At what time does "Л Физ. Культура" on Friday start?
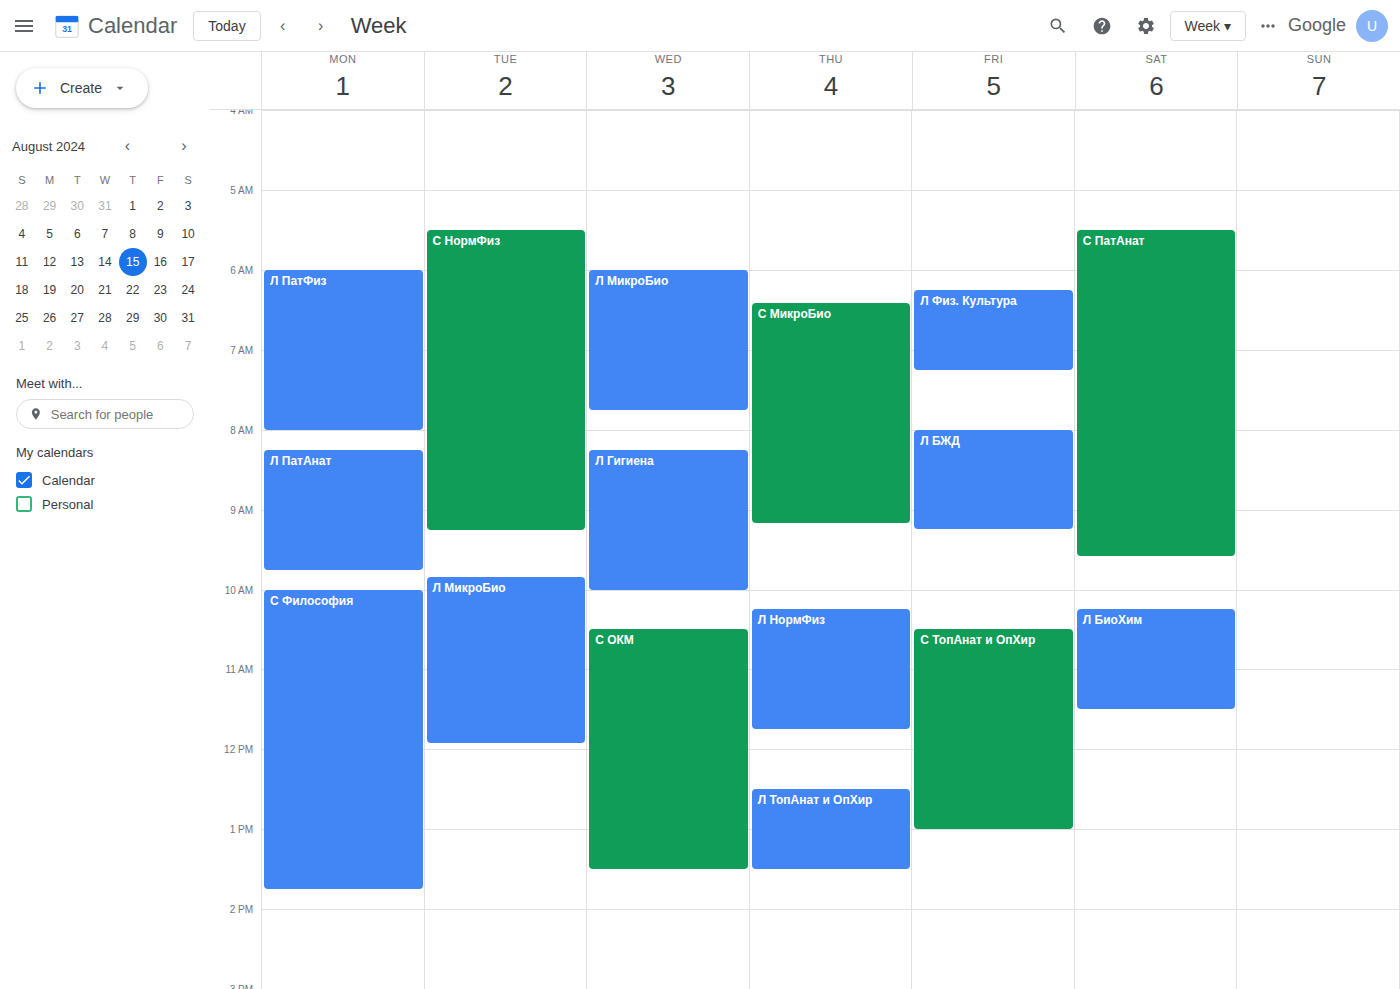
6:15 AM